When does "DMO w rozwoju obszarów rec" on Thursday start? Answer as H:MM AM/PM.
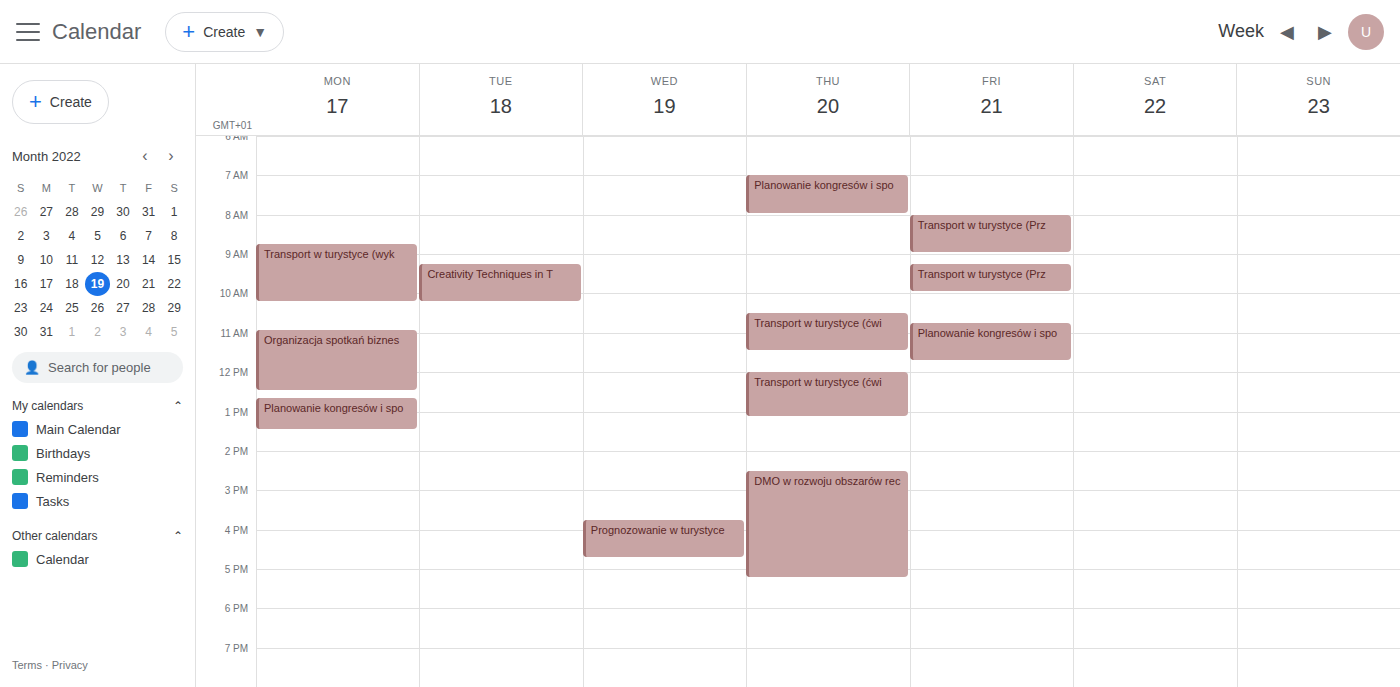
2:30 PM